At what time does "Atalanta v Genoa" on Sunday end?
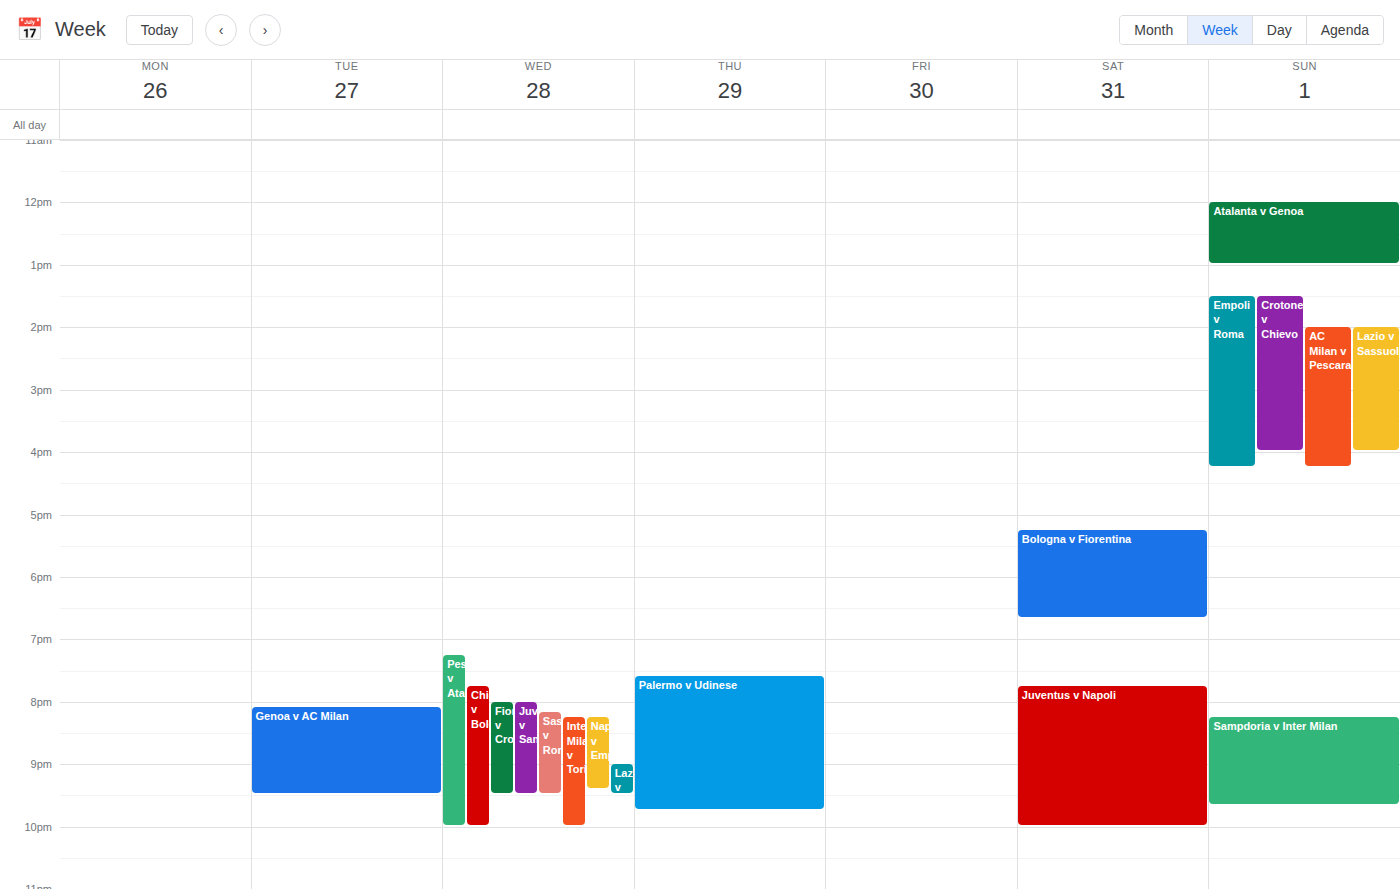
1:00 PM